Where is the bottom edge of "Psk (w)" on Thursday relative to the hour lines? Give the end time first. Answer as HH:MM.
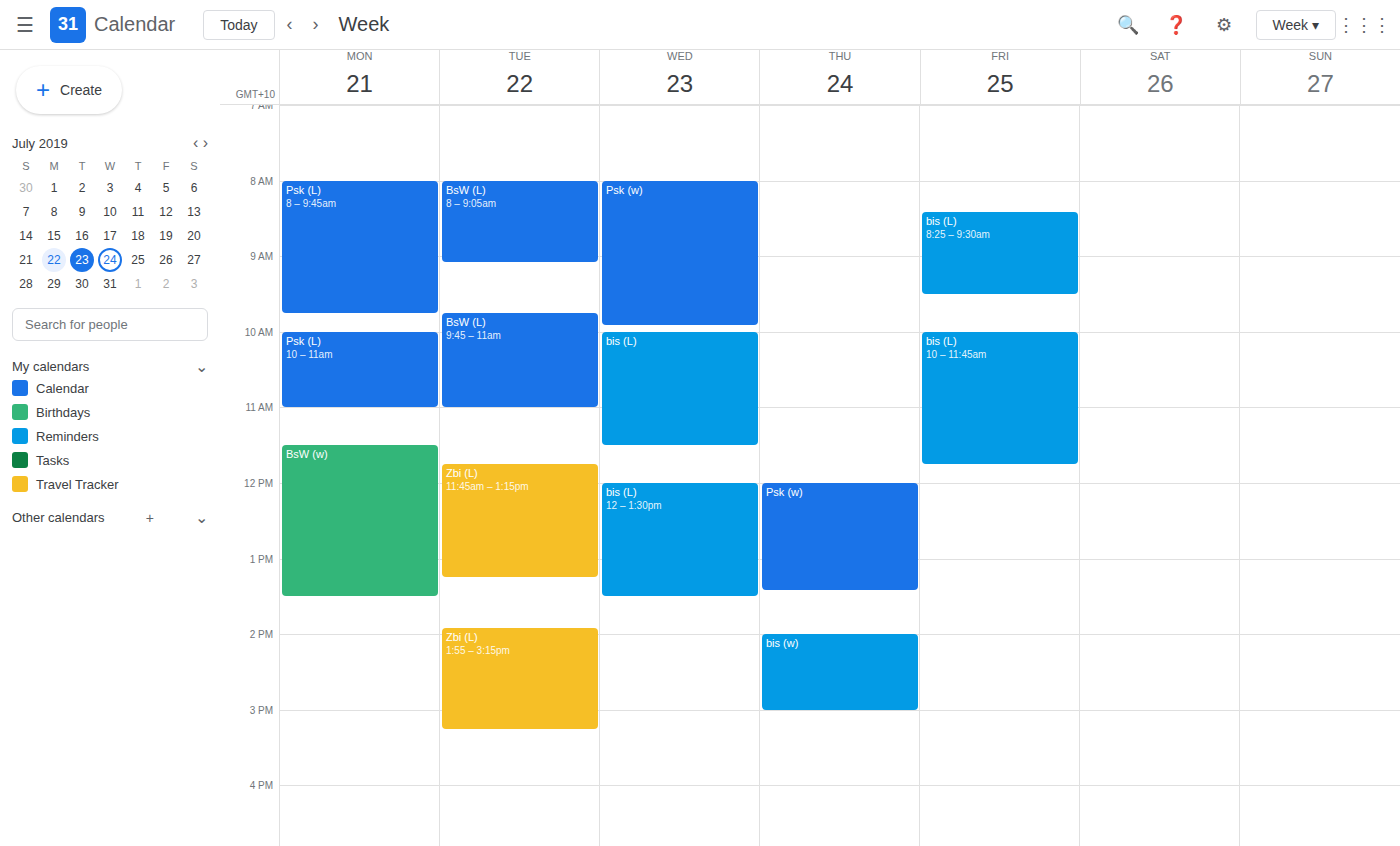
13:25 -- neither: 25 minutes below the 13:00 line and 35 minutes above the 14:00 line.